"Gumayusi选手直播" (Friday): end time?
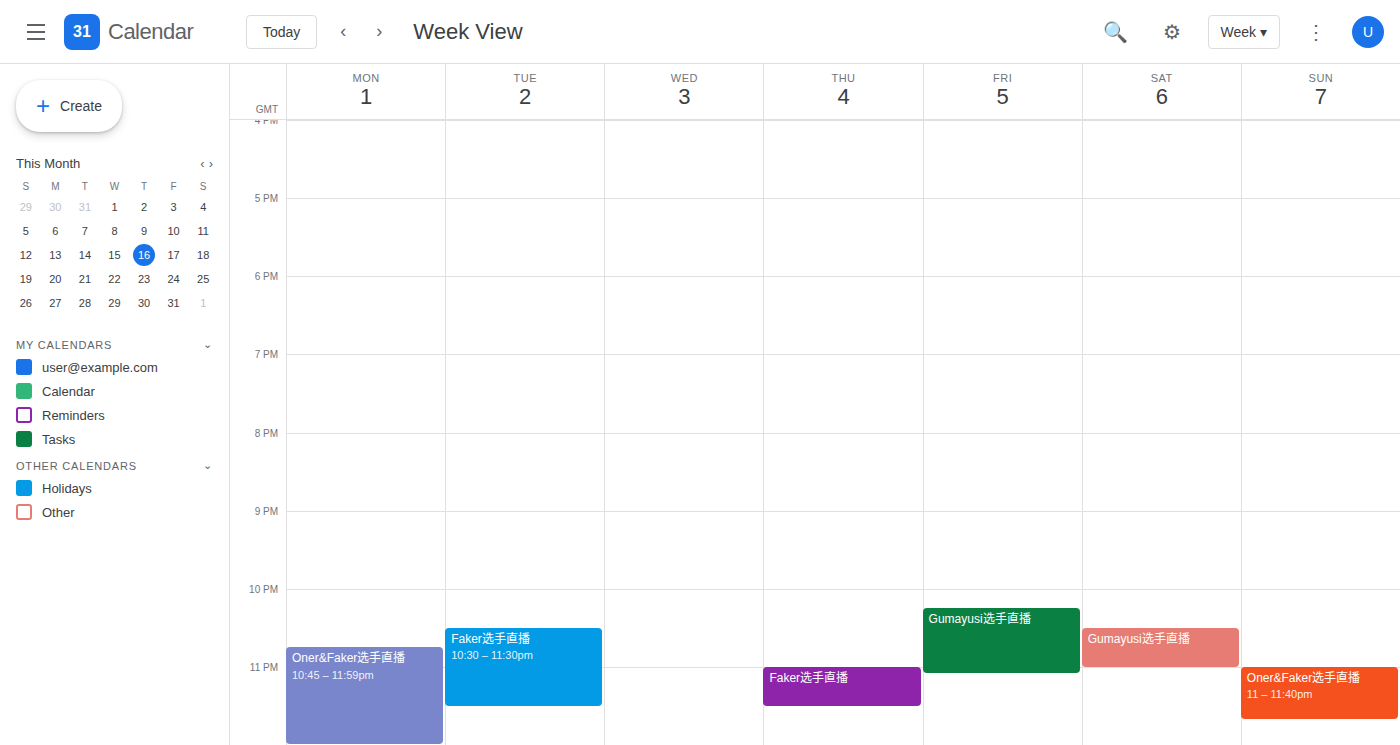
11:05 PM